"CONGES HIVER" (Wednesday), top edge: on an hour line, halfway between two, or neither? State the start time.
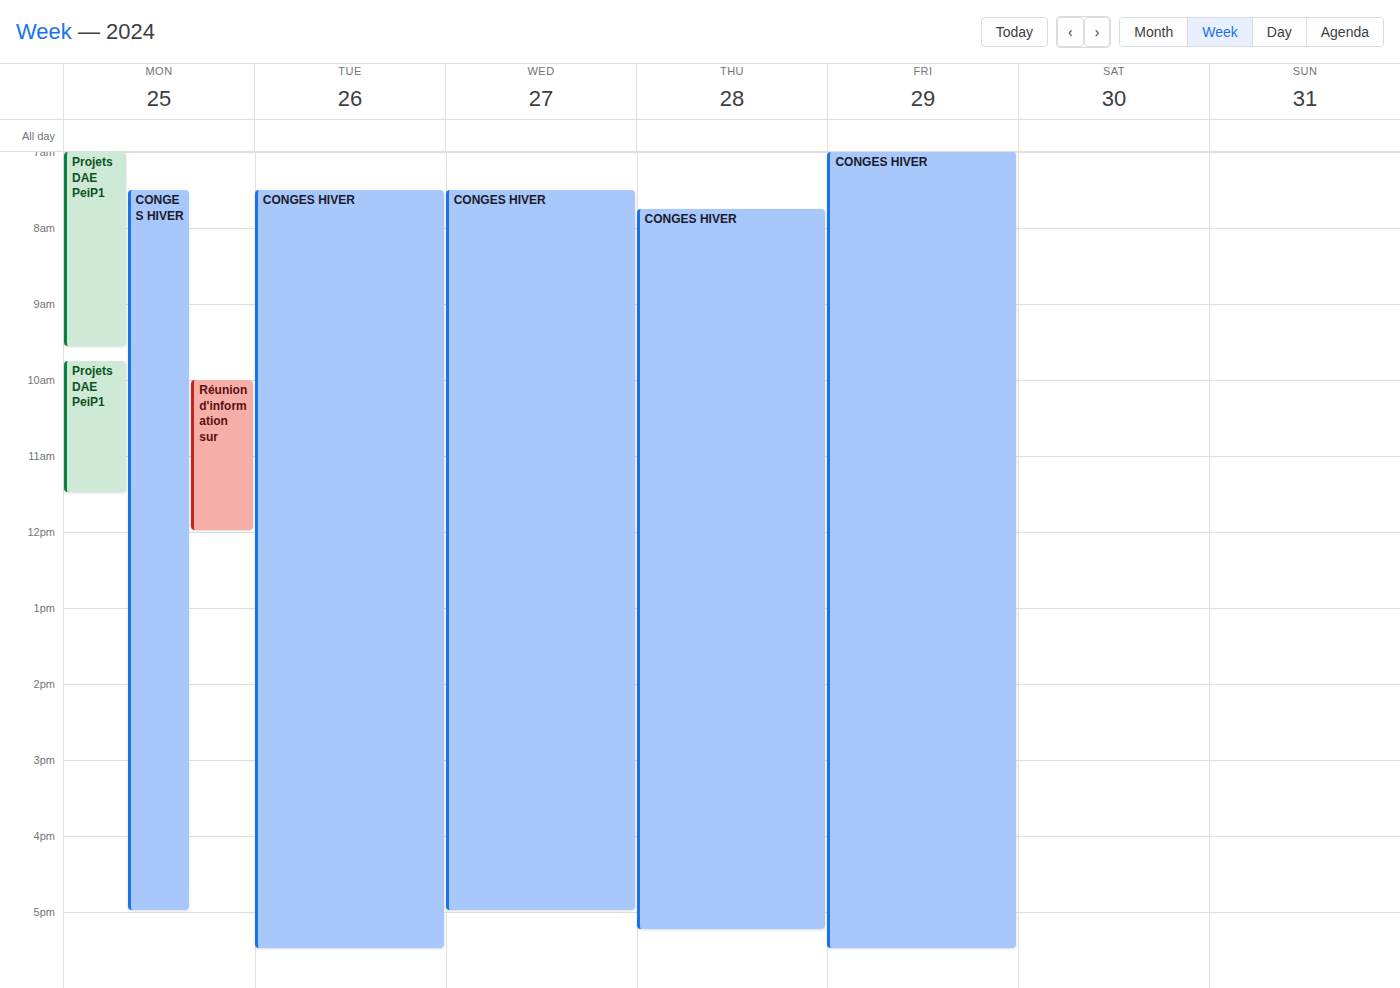
7:30 AM -- halfway between the 7 AM and 8 AM lines.